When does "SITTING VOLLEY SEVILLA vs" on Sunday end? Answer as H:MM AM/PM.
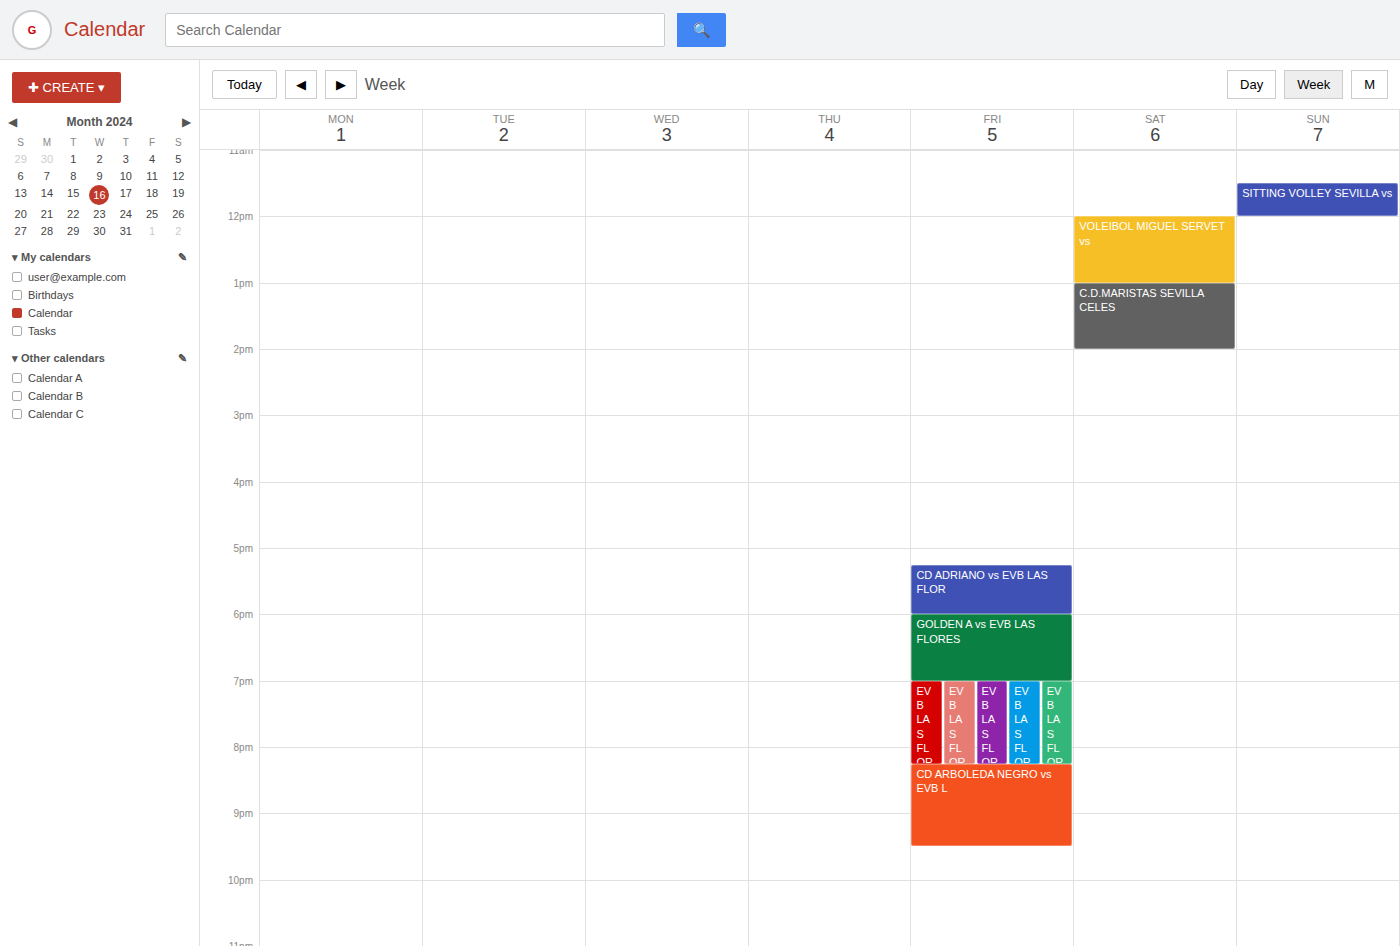
12:00 PM